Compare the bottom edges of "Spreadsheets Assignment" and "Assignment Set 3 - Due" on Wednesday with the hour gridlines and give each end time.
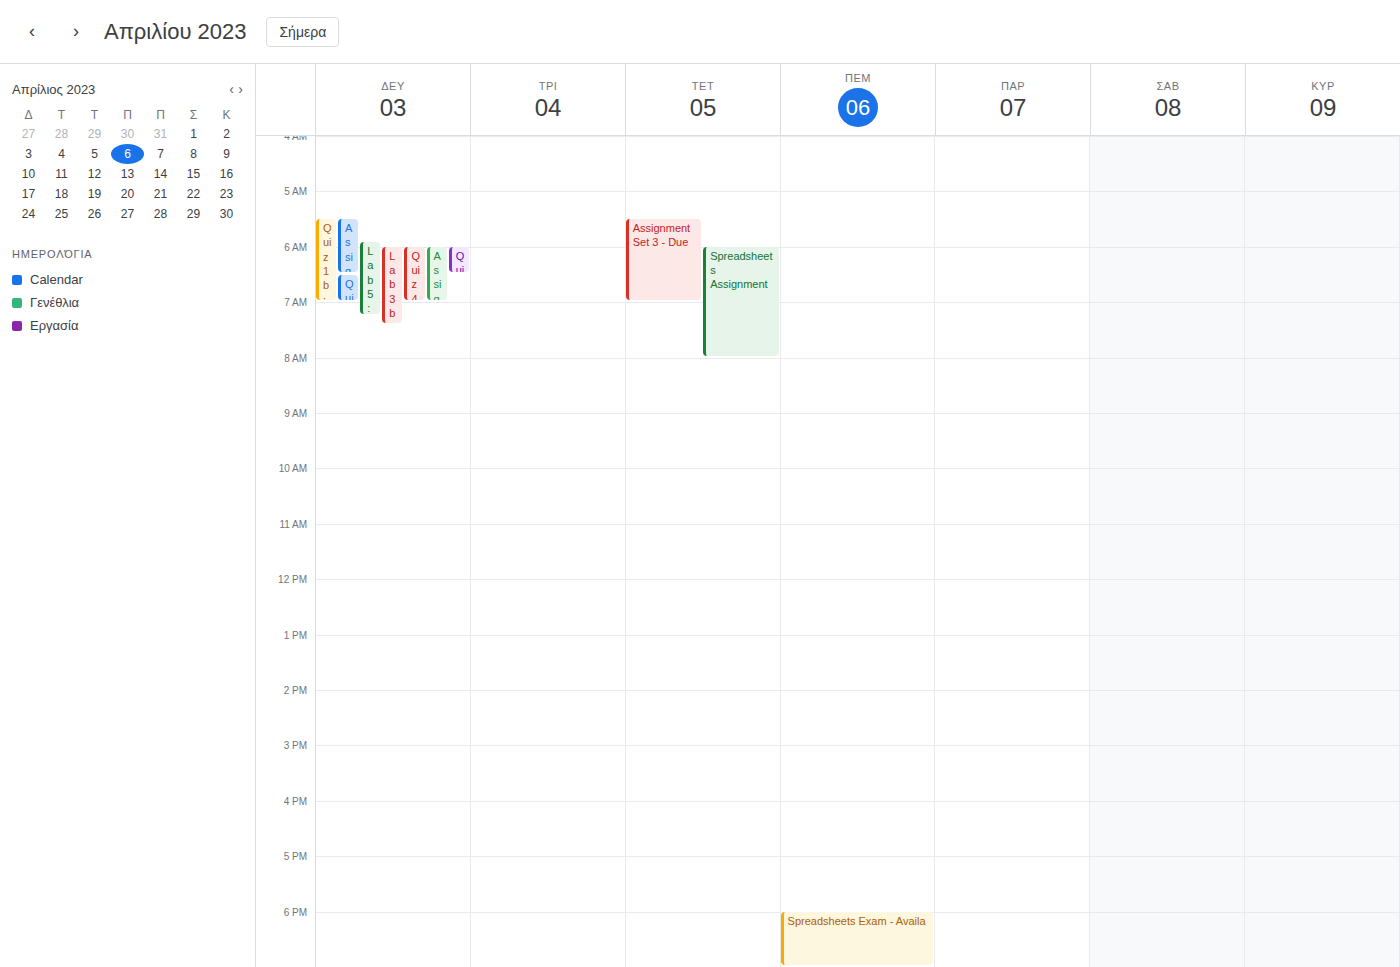
"Spreadsheets Assignment": 8:00 AM, exactly on the 8 AM line. "Assignment Set 3 - Due": 7:00 AM, exactly on the 7 AM line.